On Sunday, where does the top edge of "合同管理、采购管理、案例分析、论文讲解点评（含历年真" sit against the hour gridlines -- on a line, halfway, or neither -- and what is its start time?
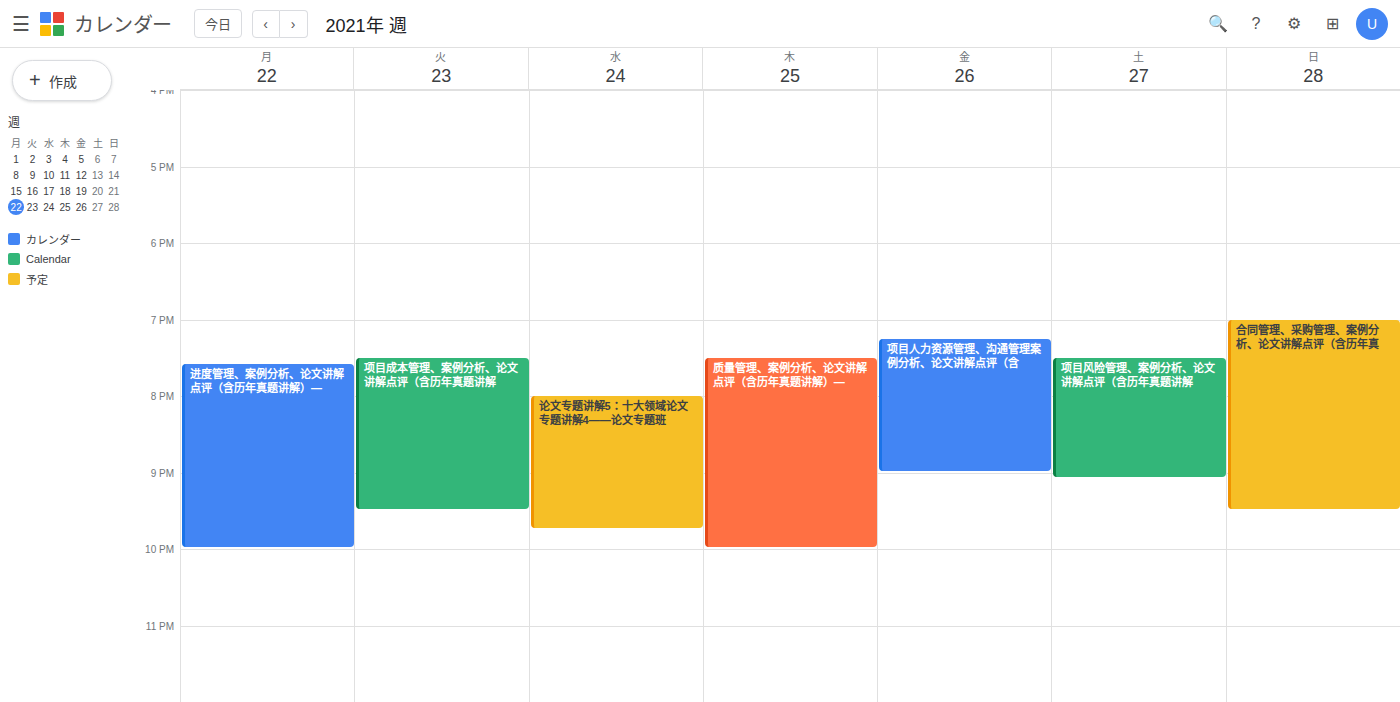
7:00 PM -- exactly on the 7 PM line.